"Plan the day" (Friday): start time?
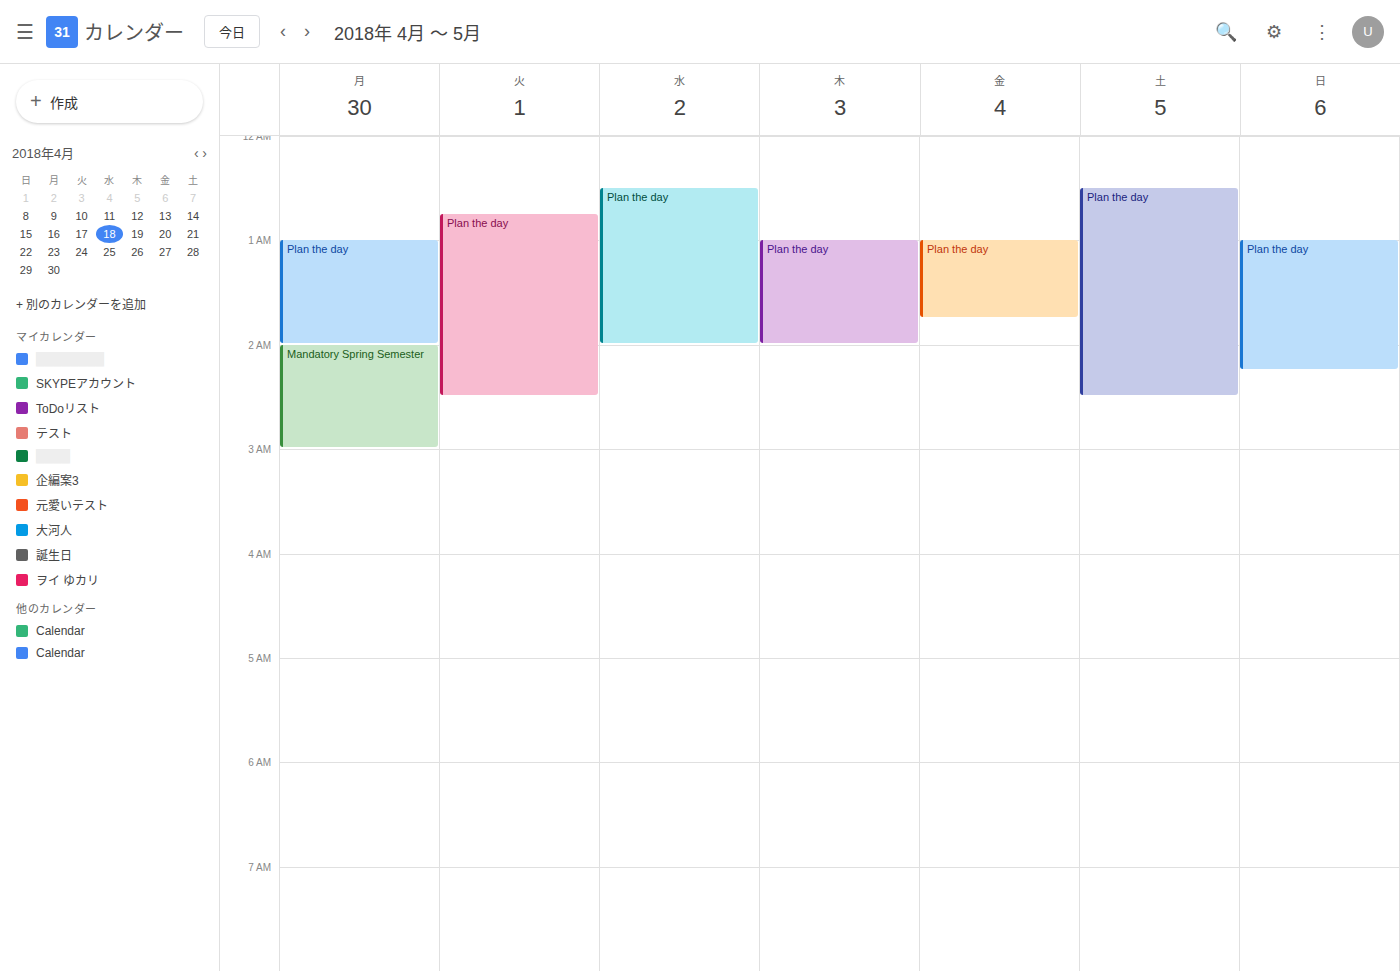
1:00 AM